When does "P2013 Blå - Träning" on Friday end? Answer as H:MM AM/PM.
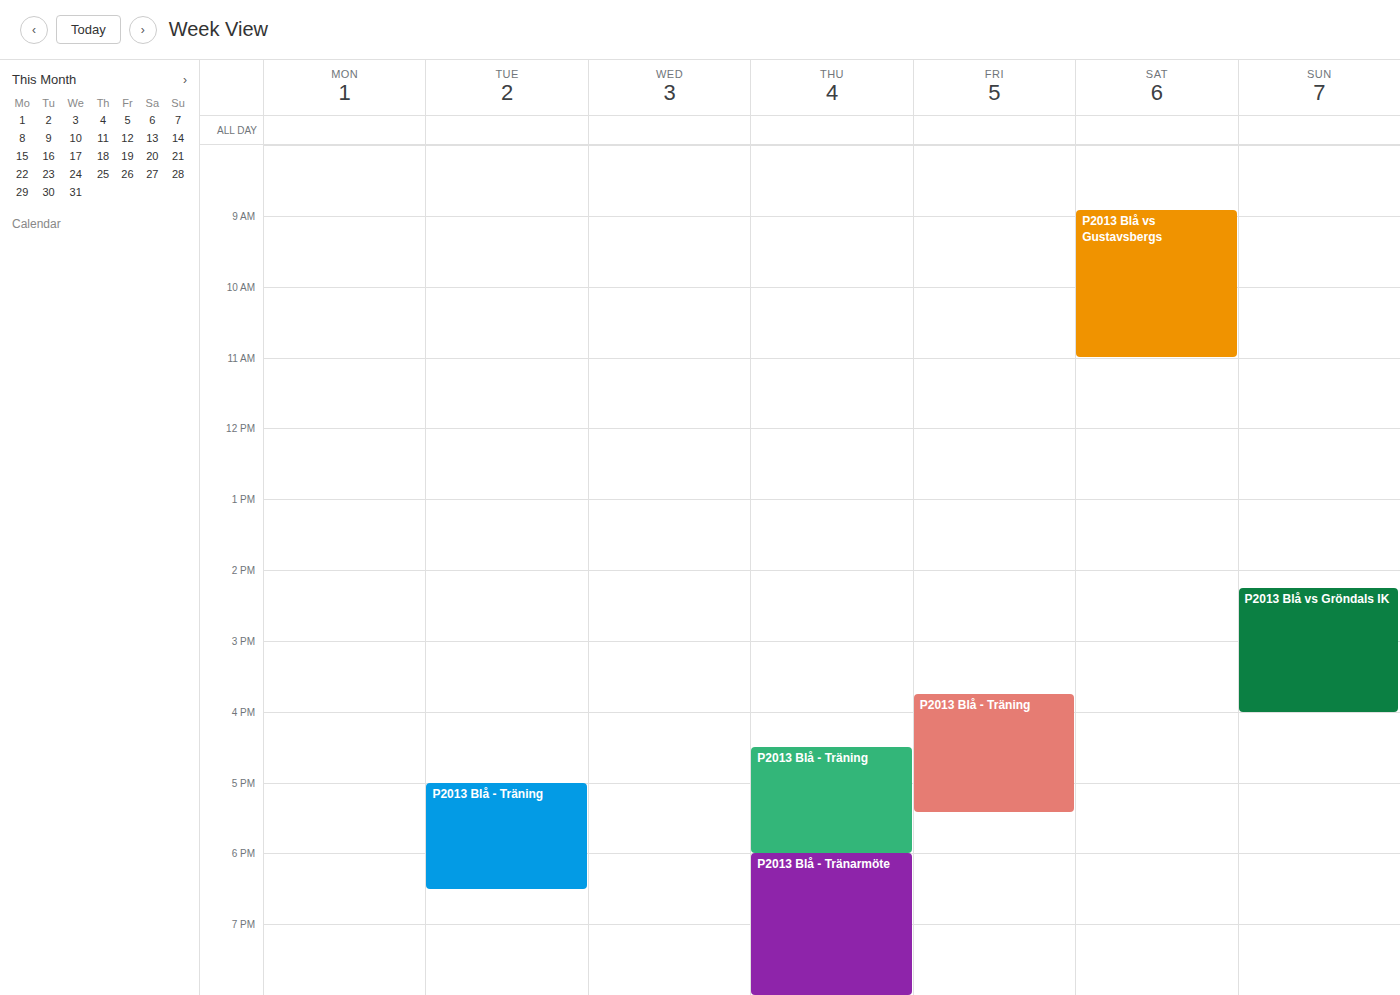
5:25 PM